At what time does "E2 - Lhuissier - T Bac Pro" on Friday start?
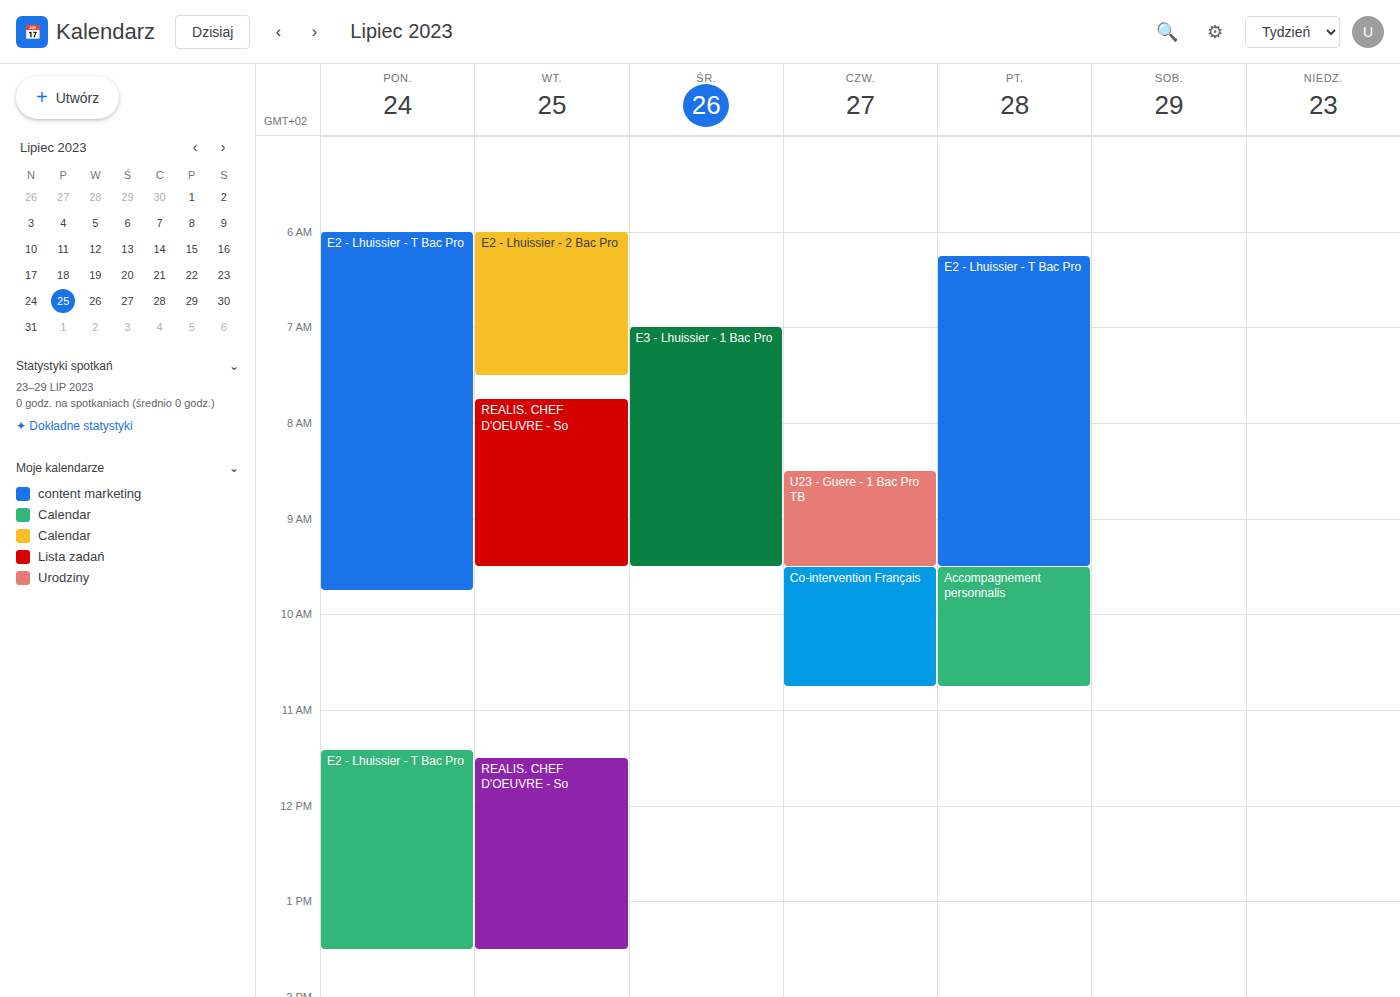
6:15 AM